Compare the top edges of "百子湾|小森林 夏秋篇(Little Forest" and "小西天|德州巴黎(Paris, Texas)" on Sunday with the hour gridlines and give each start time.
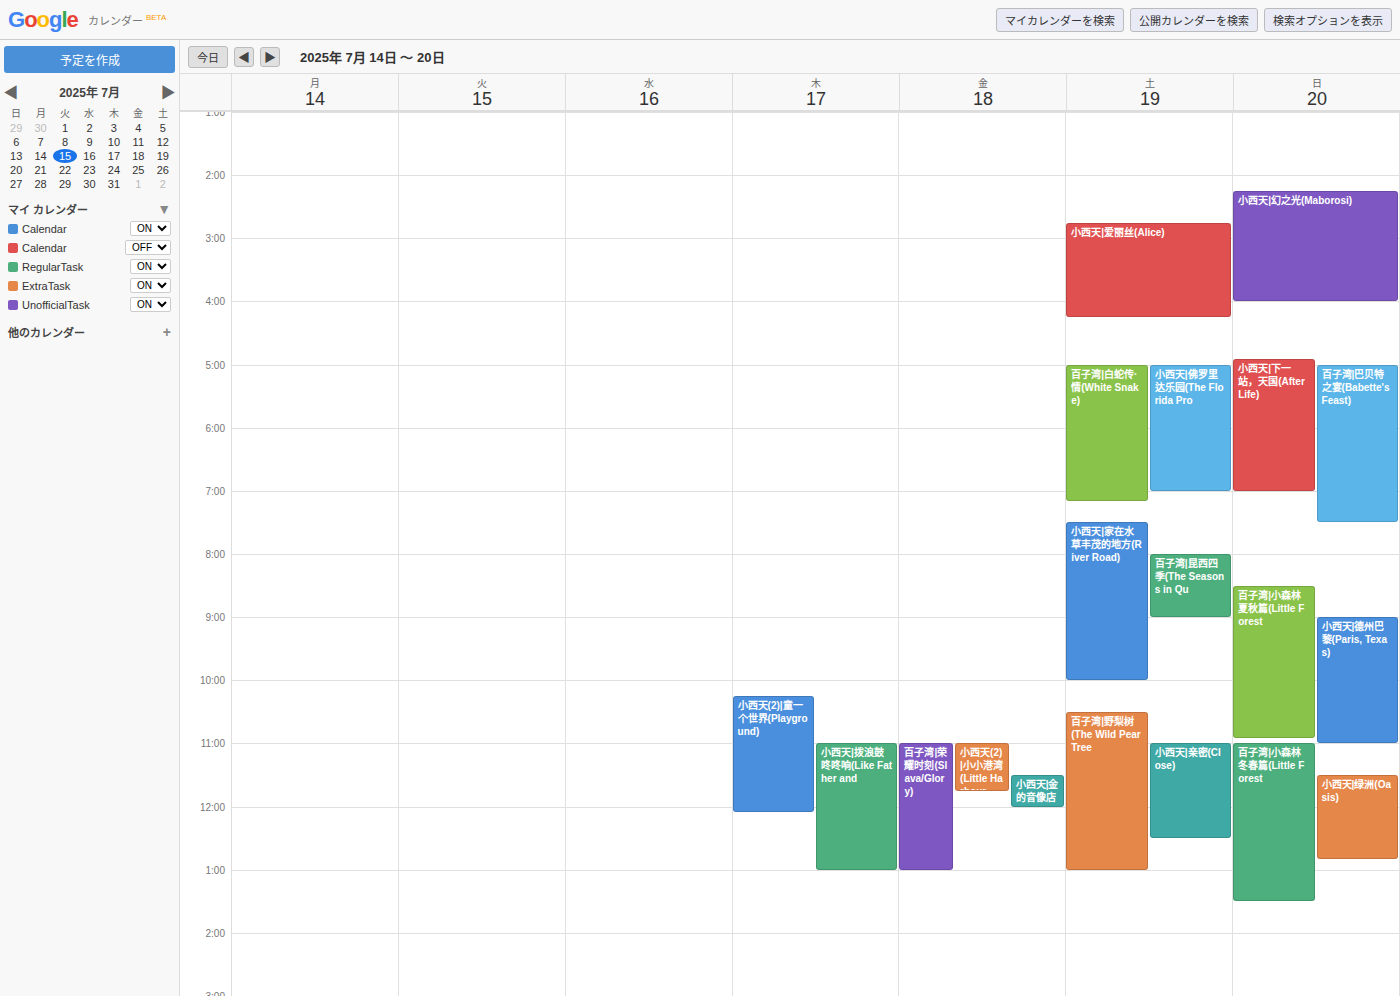
"百子湾|小森林 夏秋篇(Little Forest": 8:30 AM, halfway between the 8 AM and 9 AM lines. "小西天|德州巴黎(Paris, Texas)": 9:00 AM, exactly on the 9 AM line.